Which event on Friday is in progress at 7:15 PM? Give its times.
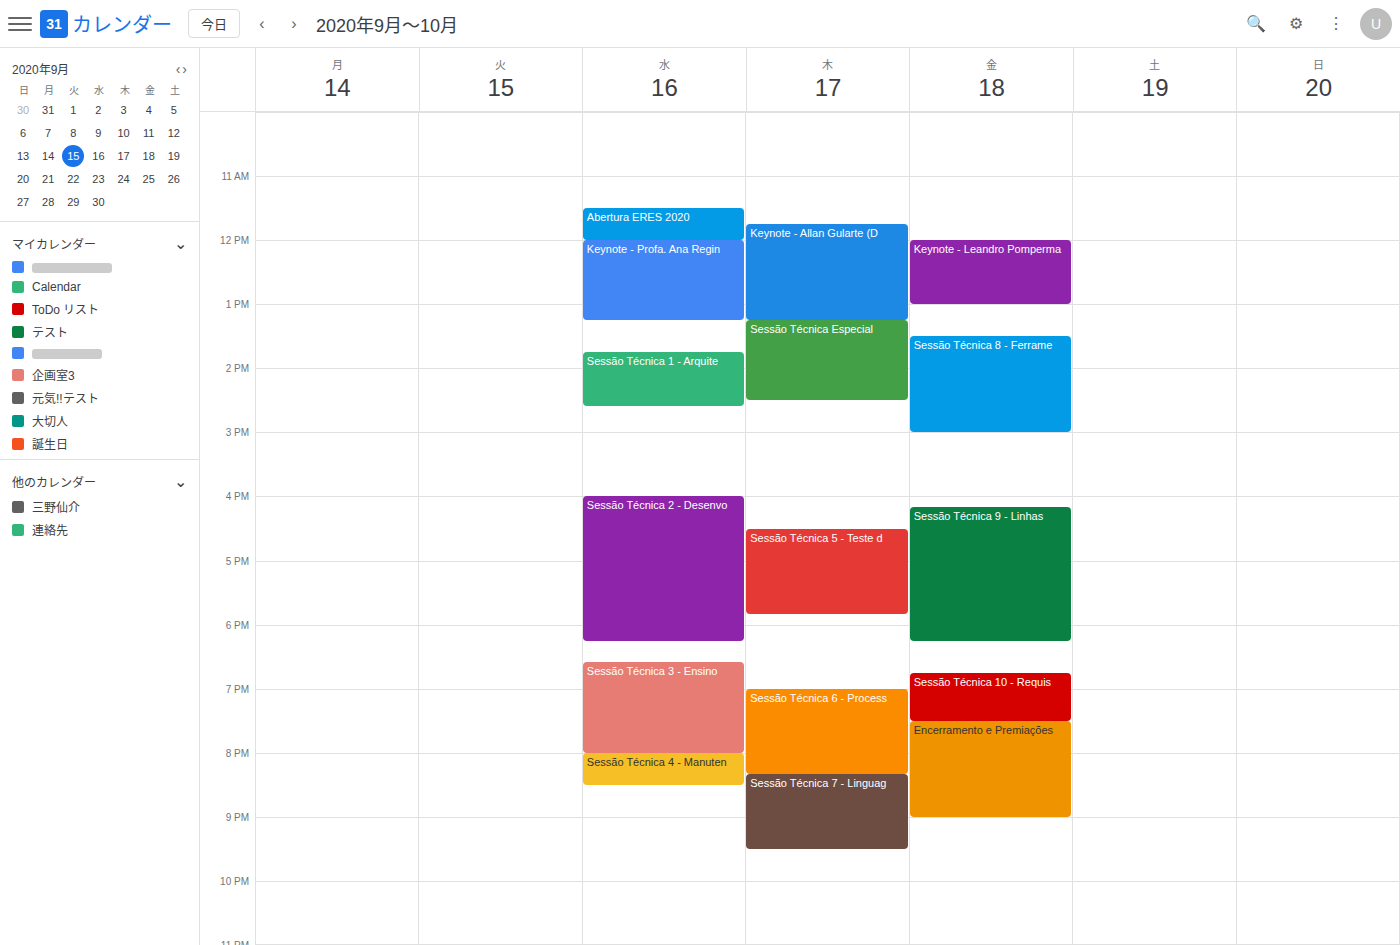
"Sessão Técnica 10 - Requis", 6:45 PM to 7:30 PM